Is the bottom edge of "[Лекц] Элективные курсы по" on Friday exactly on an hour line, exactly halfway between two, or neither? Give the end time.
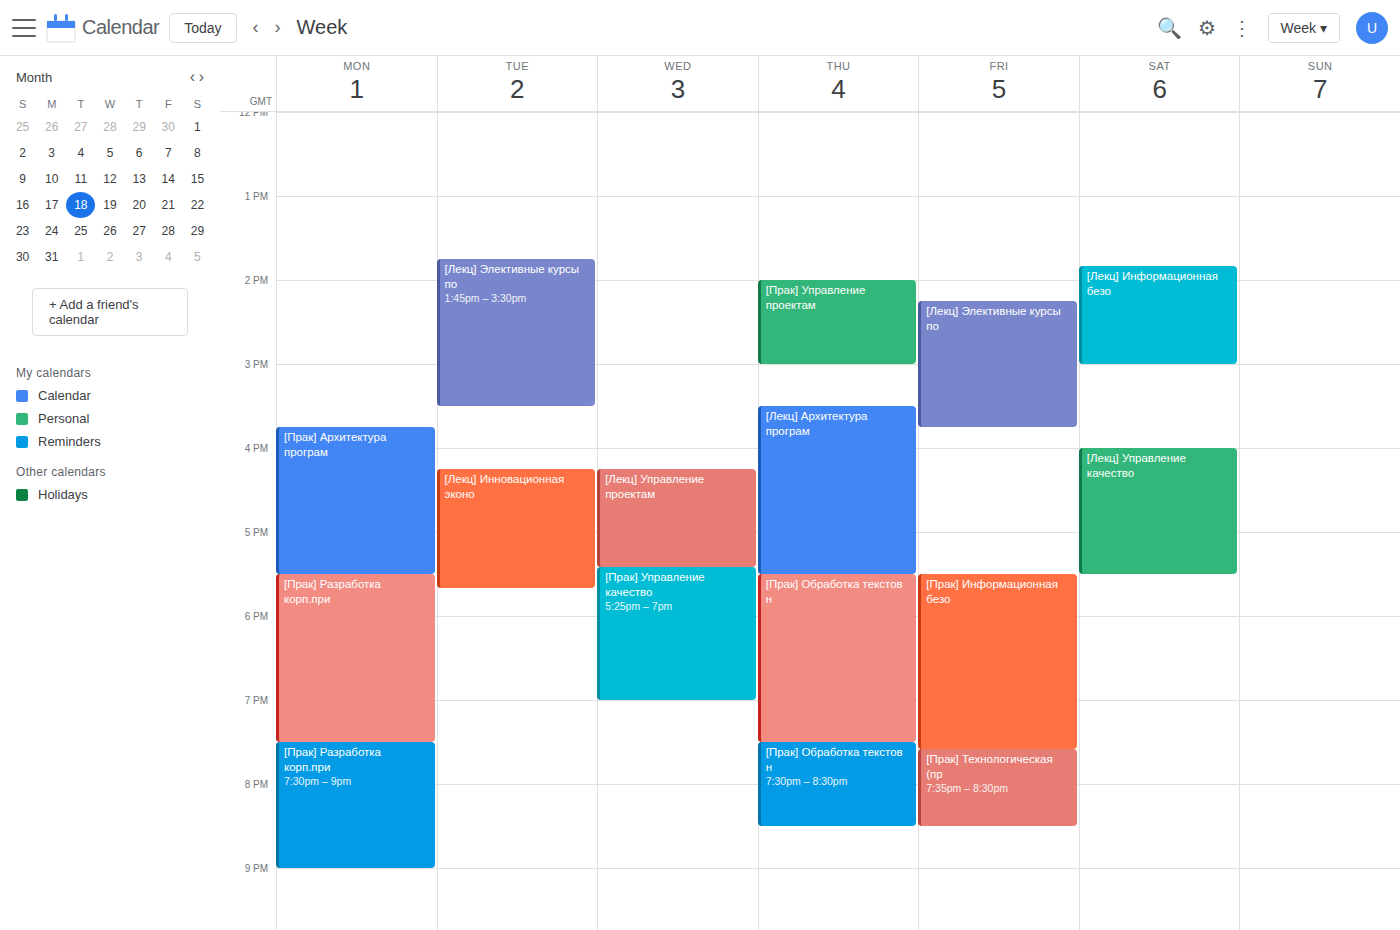
3:45 PM -- neither: three quarters of the way from the 3 PM line to the 4 PM line.